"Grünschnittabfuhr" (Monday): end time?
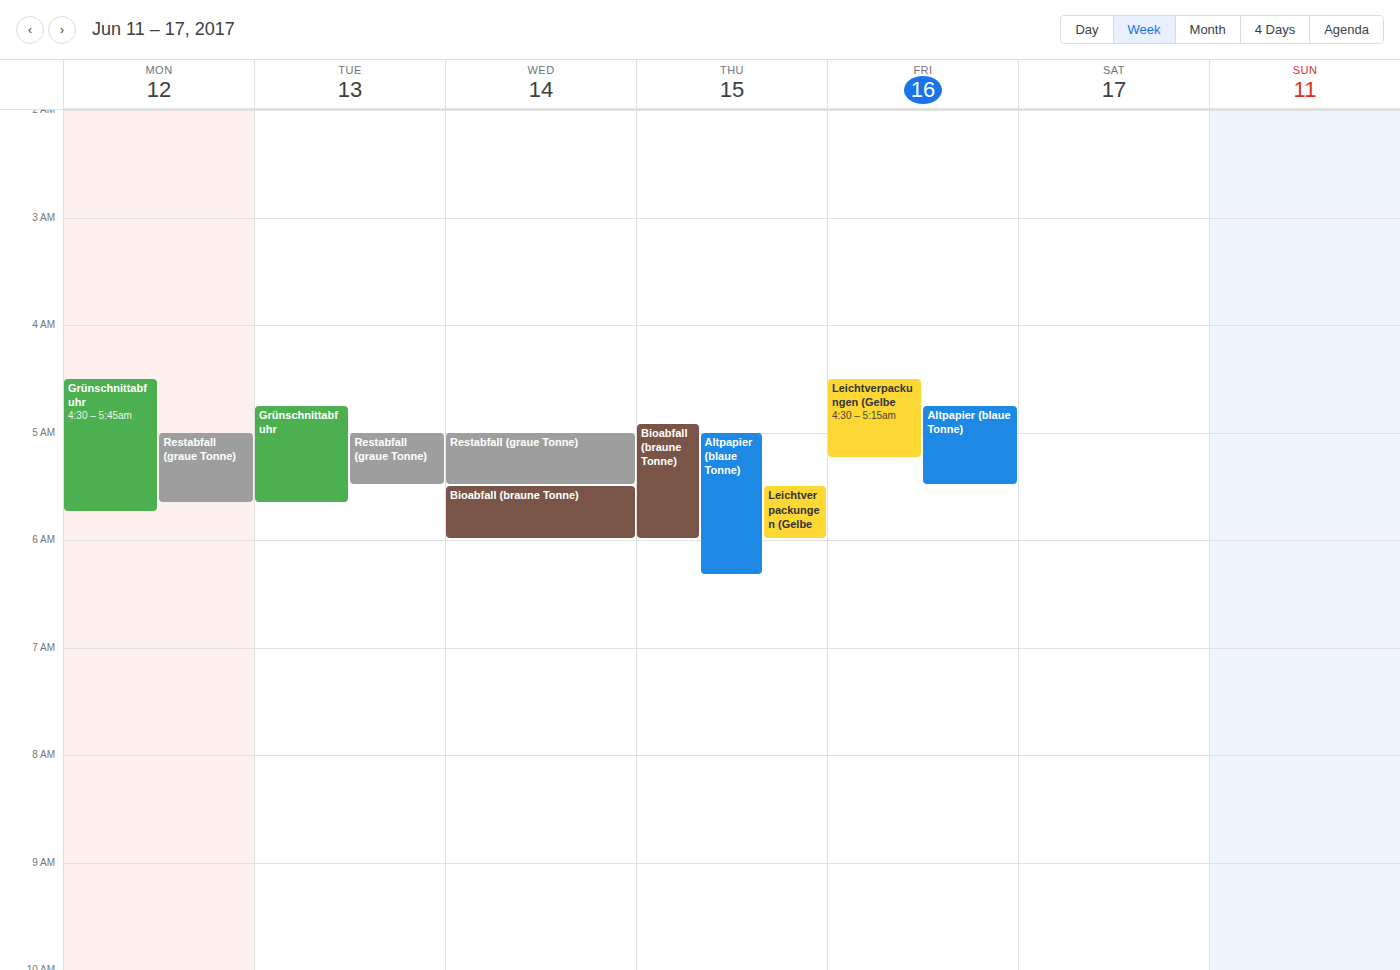
05:45